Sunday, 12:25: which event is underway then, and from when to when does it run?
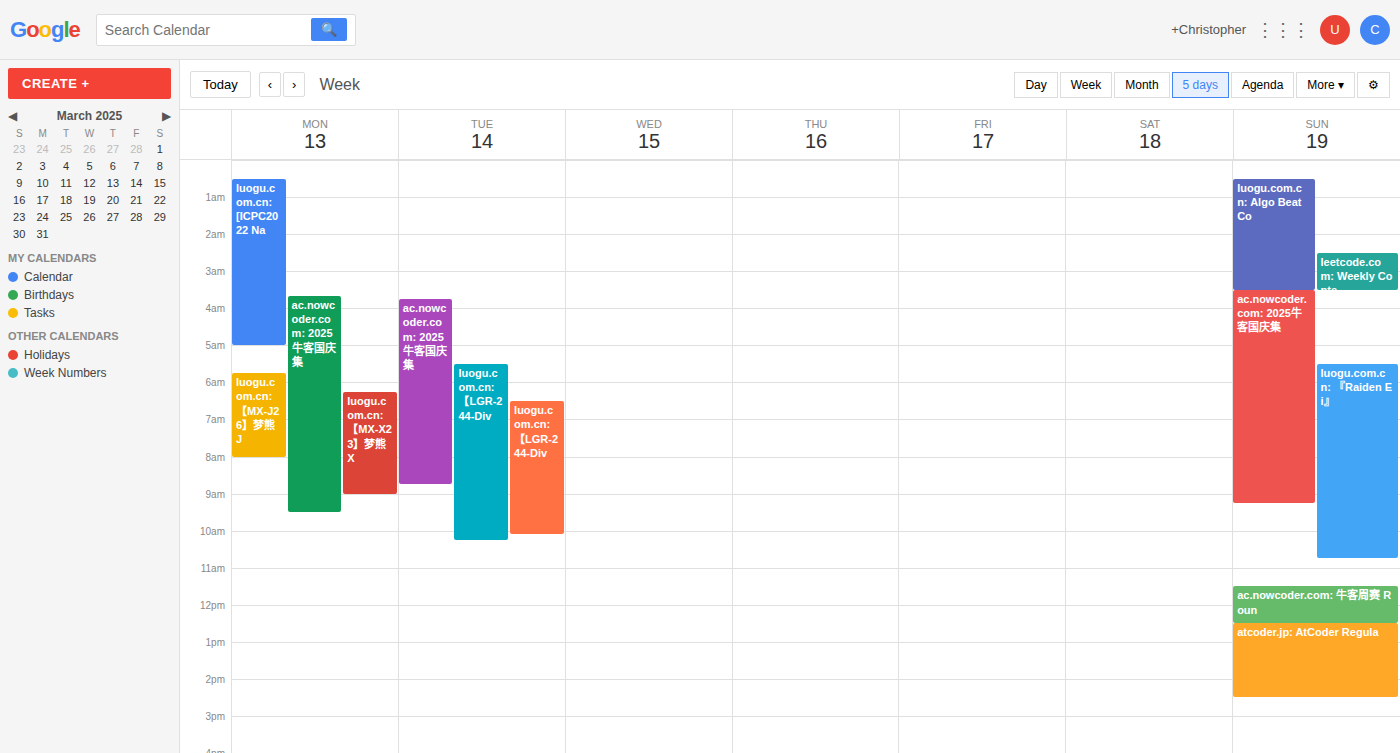
"ac.nowcoder.com: 牛客周赛 Roun", 11:30 to 12:30